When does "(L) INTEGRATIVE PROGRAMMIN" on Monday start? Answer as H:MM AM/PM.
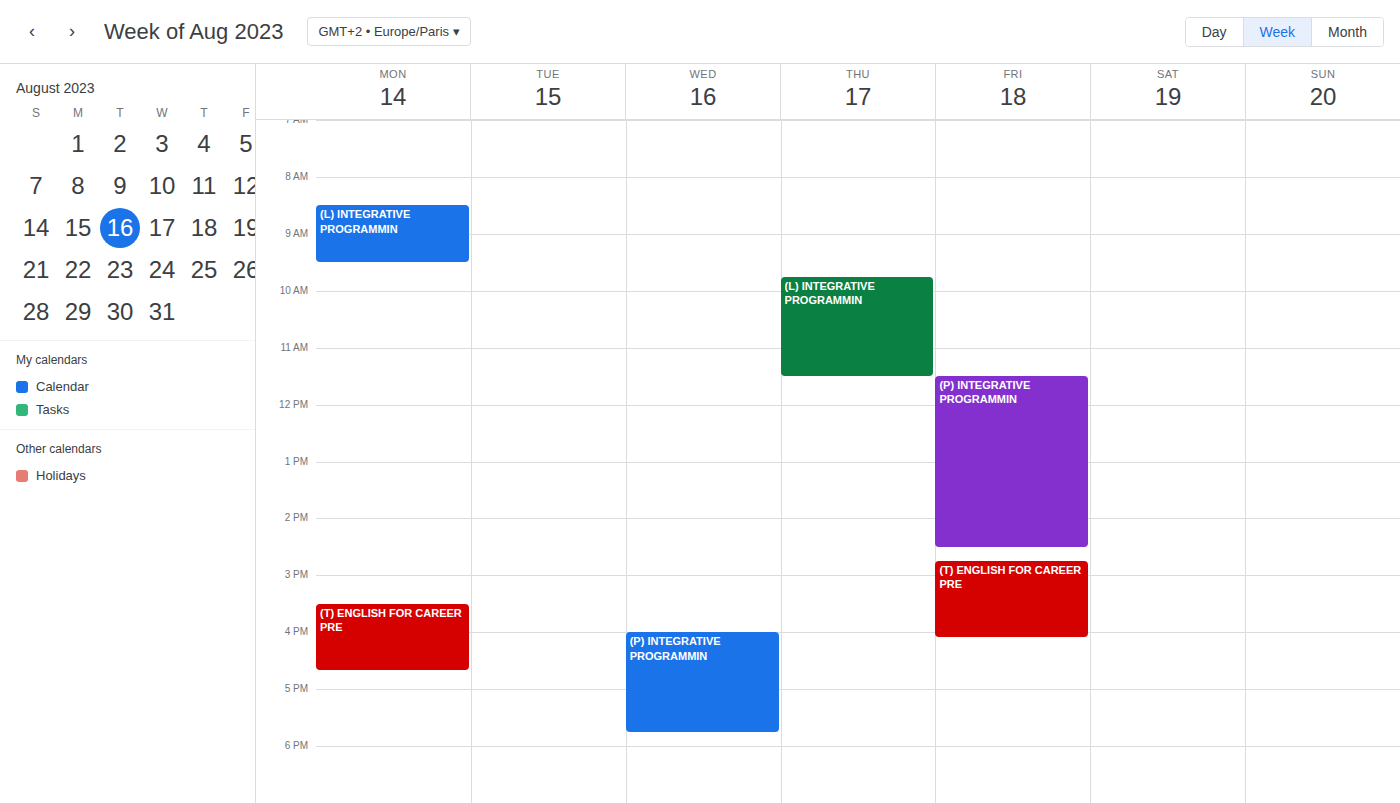
8:30 AM